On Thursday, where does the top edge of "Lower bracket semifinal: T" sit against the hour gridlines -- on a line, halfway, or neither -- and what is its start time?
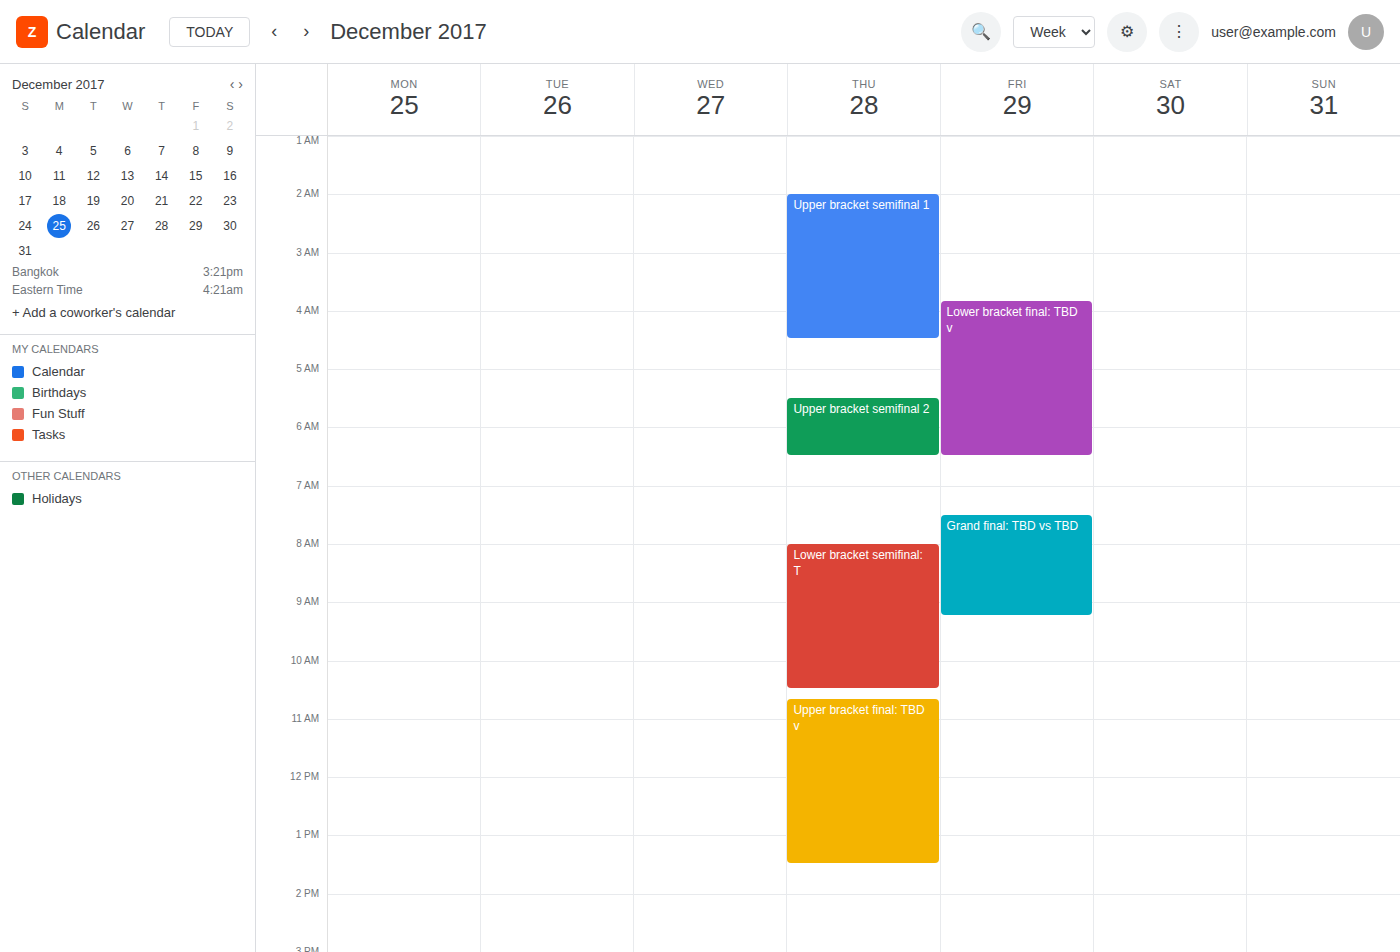
8:00 AM -- exactly on the 8 AM line.